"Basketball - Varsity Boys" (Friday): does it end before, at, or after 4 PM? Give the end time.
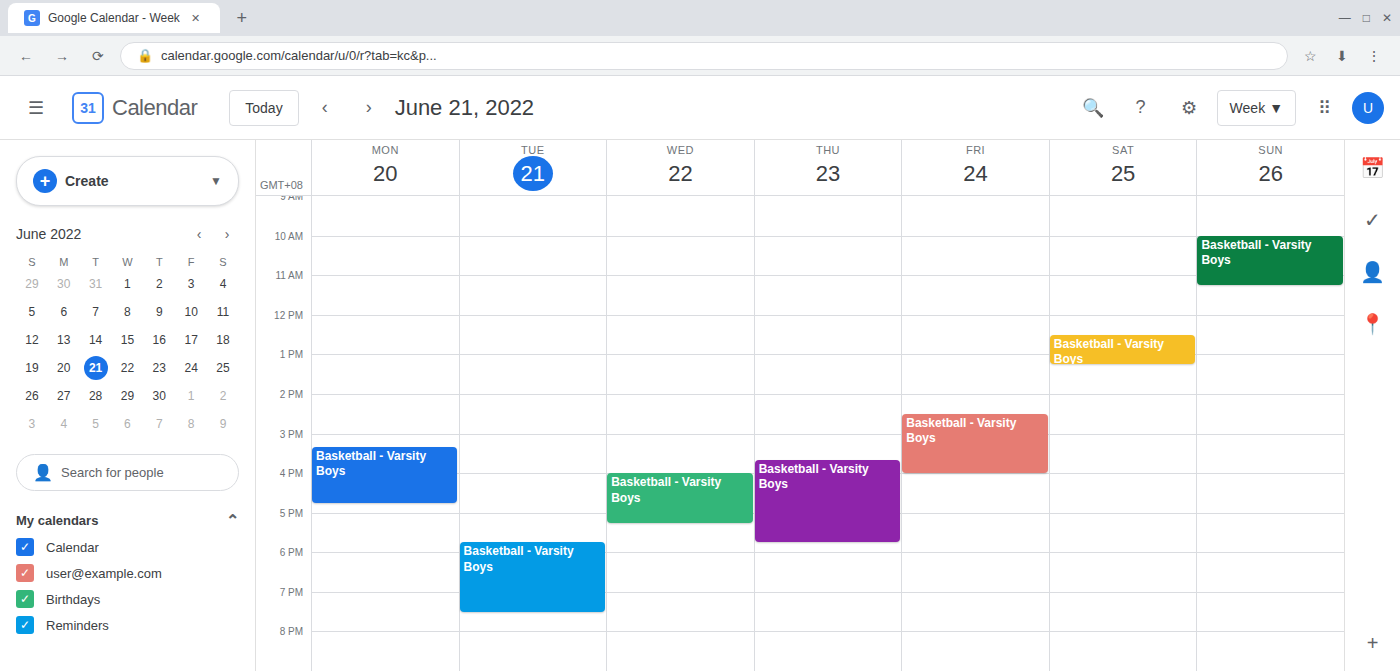
4:00 PM -- exactly at 4 PM, on the 4 PM line.